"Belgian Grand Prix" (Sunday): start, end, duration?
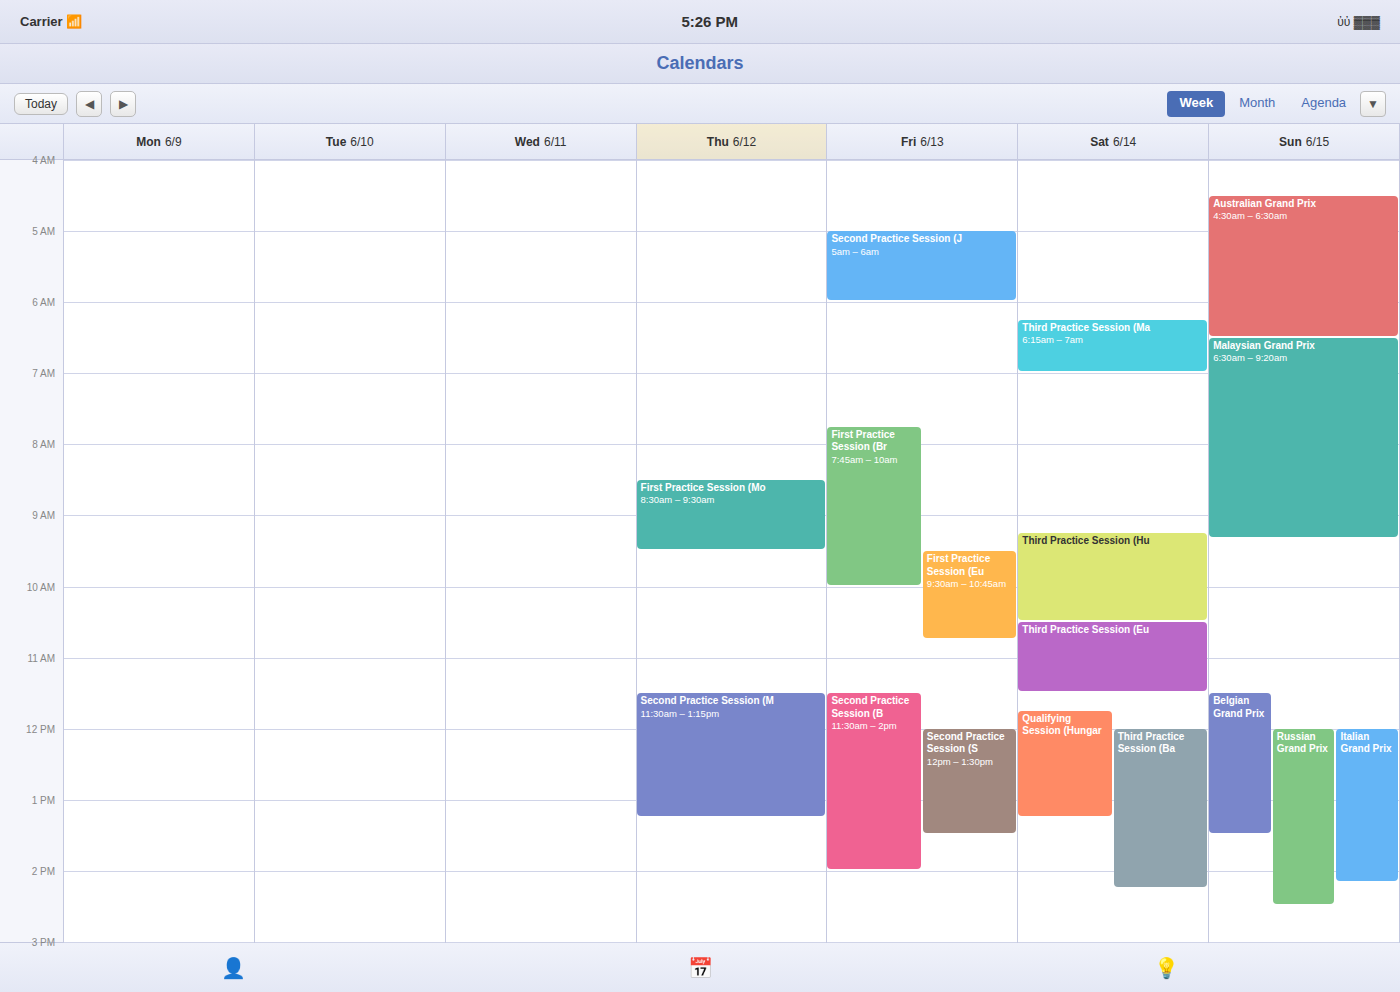
11:30 AM to 1:30 PM, 2 hours